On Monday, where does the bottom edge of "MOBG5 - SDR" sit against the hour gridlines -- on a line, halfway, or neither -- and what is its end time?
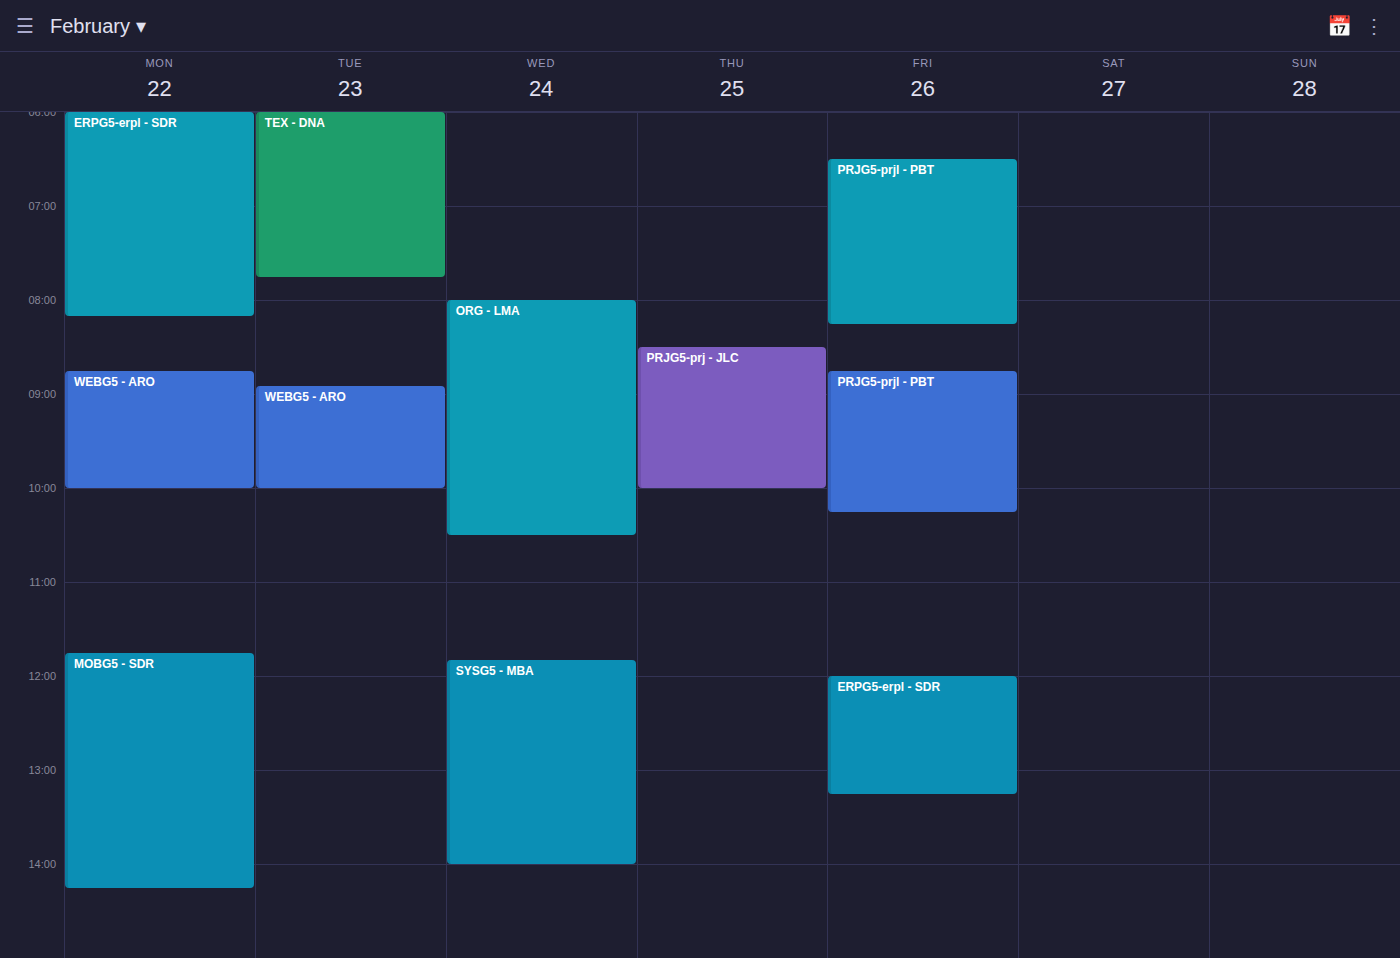
2:15 PM -- neither: a quarter of the way from the 2 PM line to the 3 PM line.